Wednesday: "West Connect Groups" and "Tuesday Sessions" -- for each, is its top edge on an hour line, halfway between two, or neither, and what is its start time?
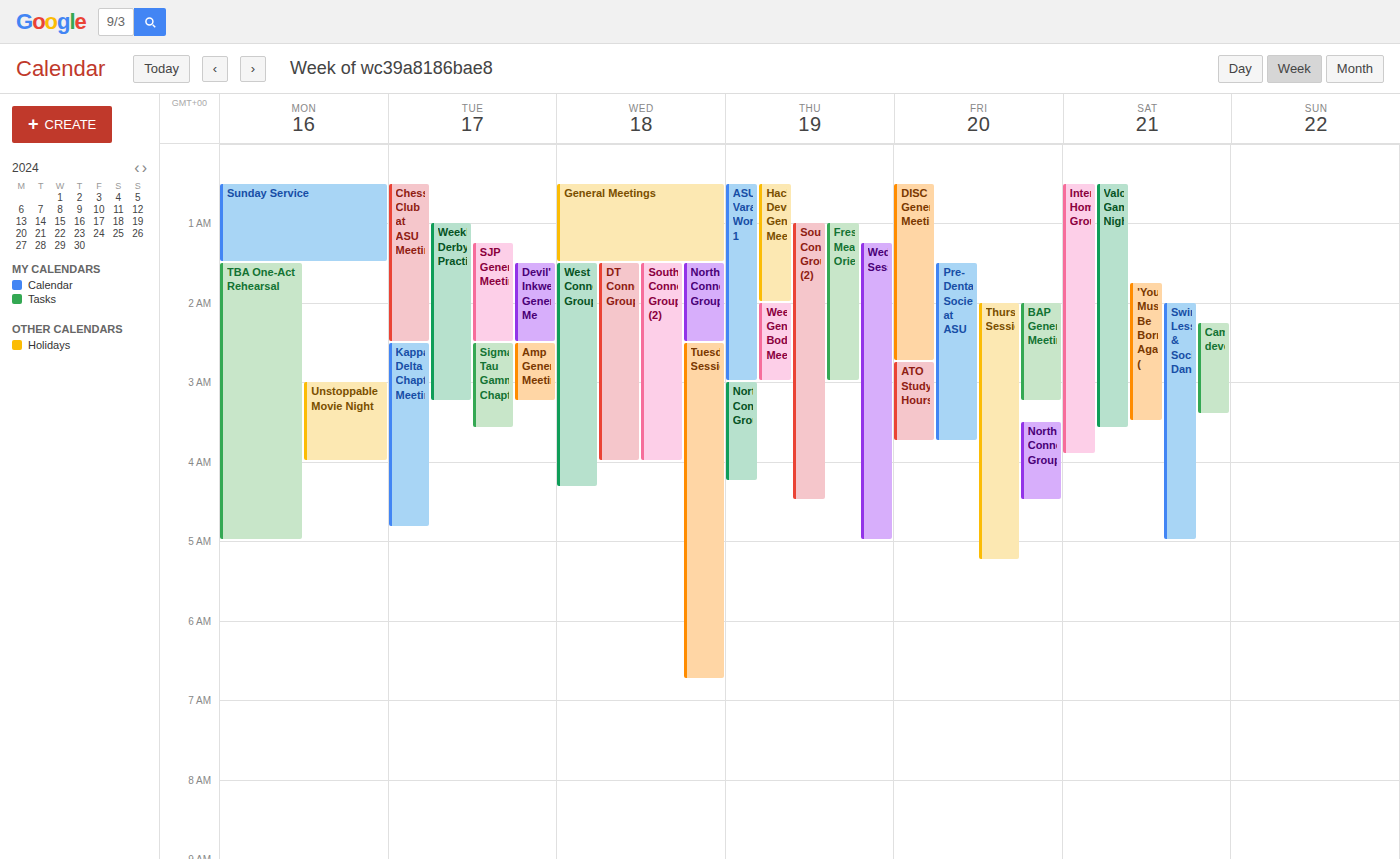
"West Connect Groups": 1:30 AM, halfway between the 1 AM and 2 AM lines. "Tuesday Sessions": 2:30 AM, halfway between the 2 AM and 3 AM lines.